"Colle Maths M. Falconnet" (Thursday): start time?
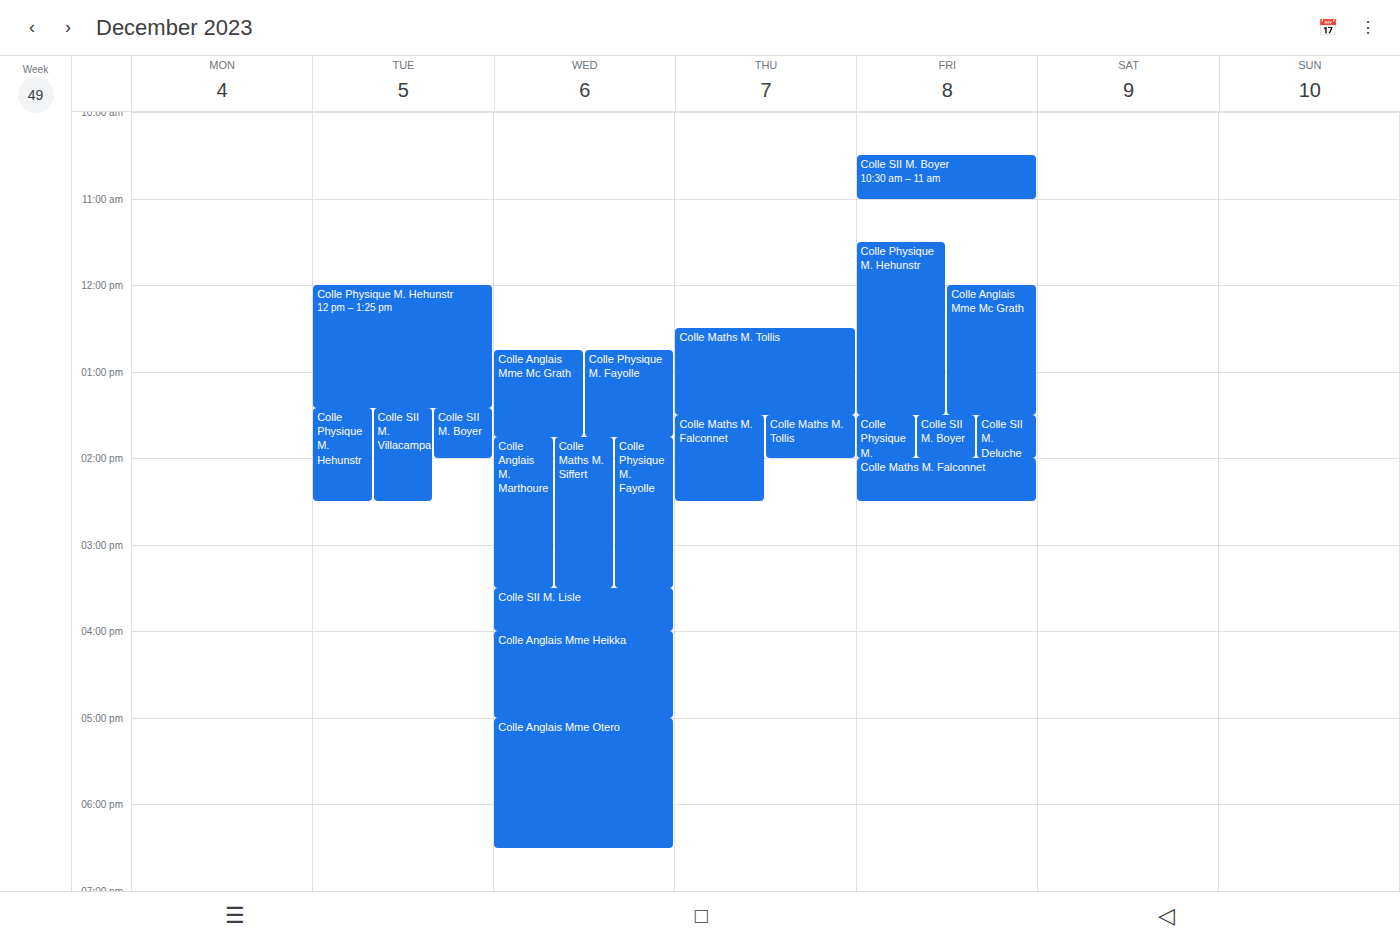
1:30 PM